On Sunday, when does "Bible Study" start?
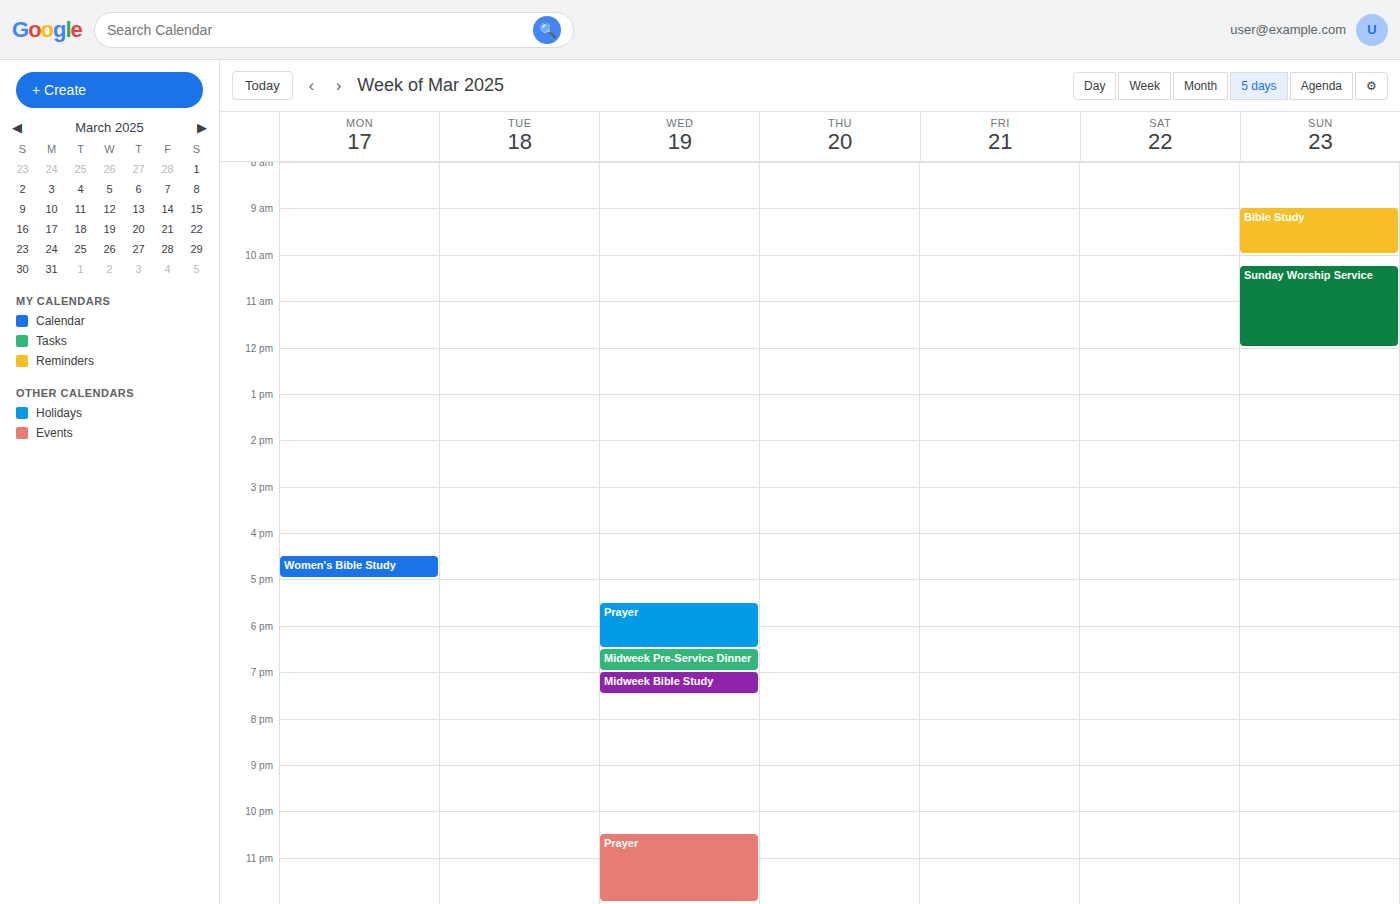
9:00 AM